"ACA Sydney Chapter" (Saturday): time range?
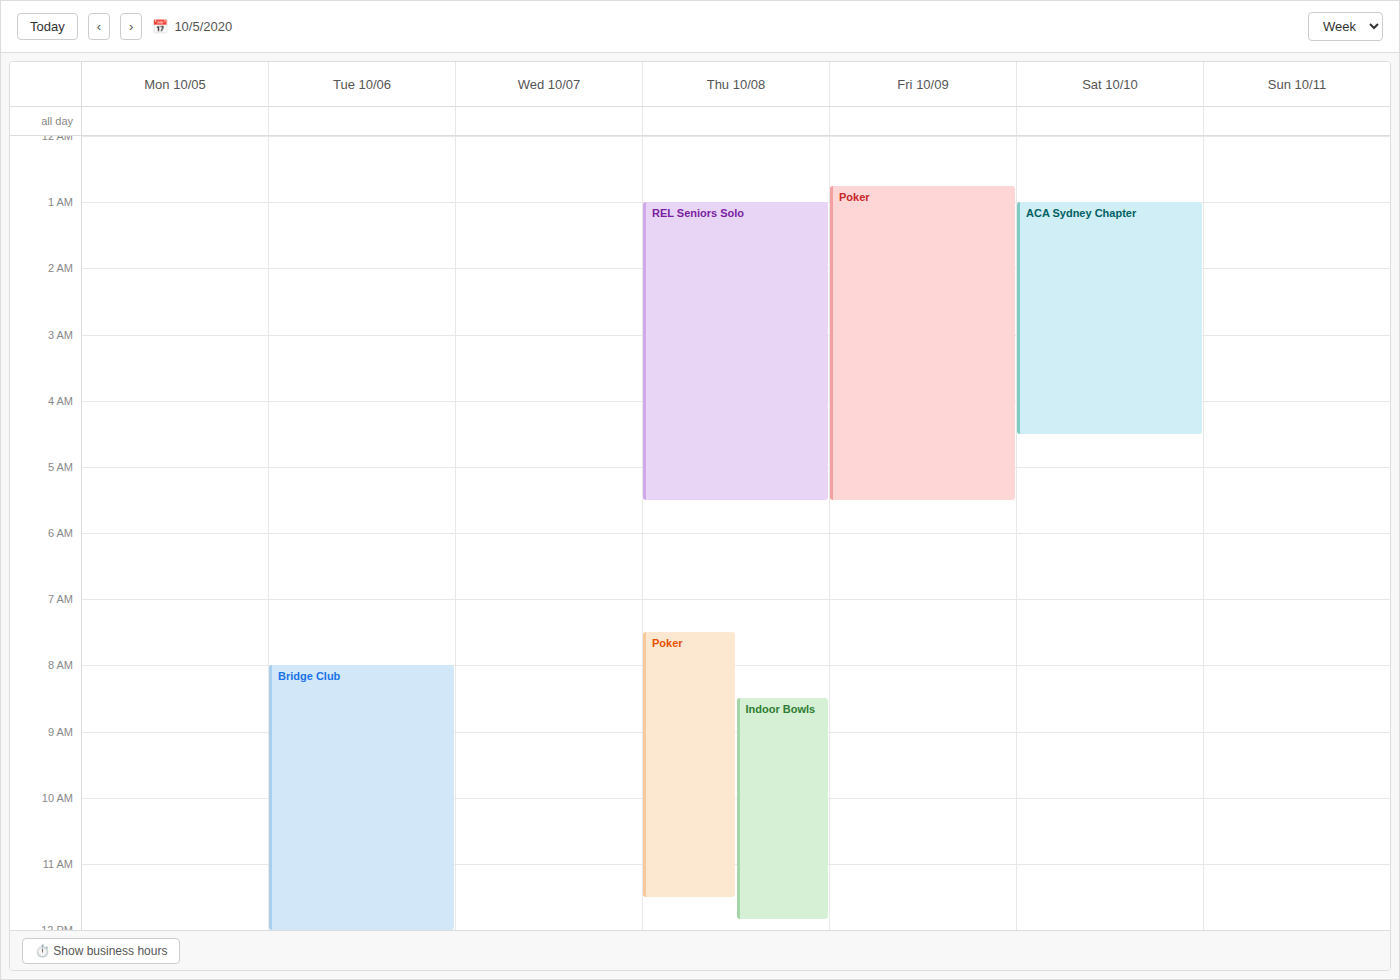
1:00 AM to 4:30 AM